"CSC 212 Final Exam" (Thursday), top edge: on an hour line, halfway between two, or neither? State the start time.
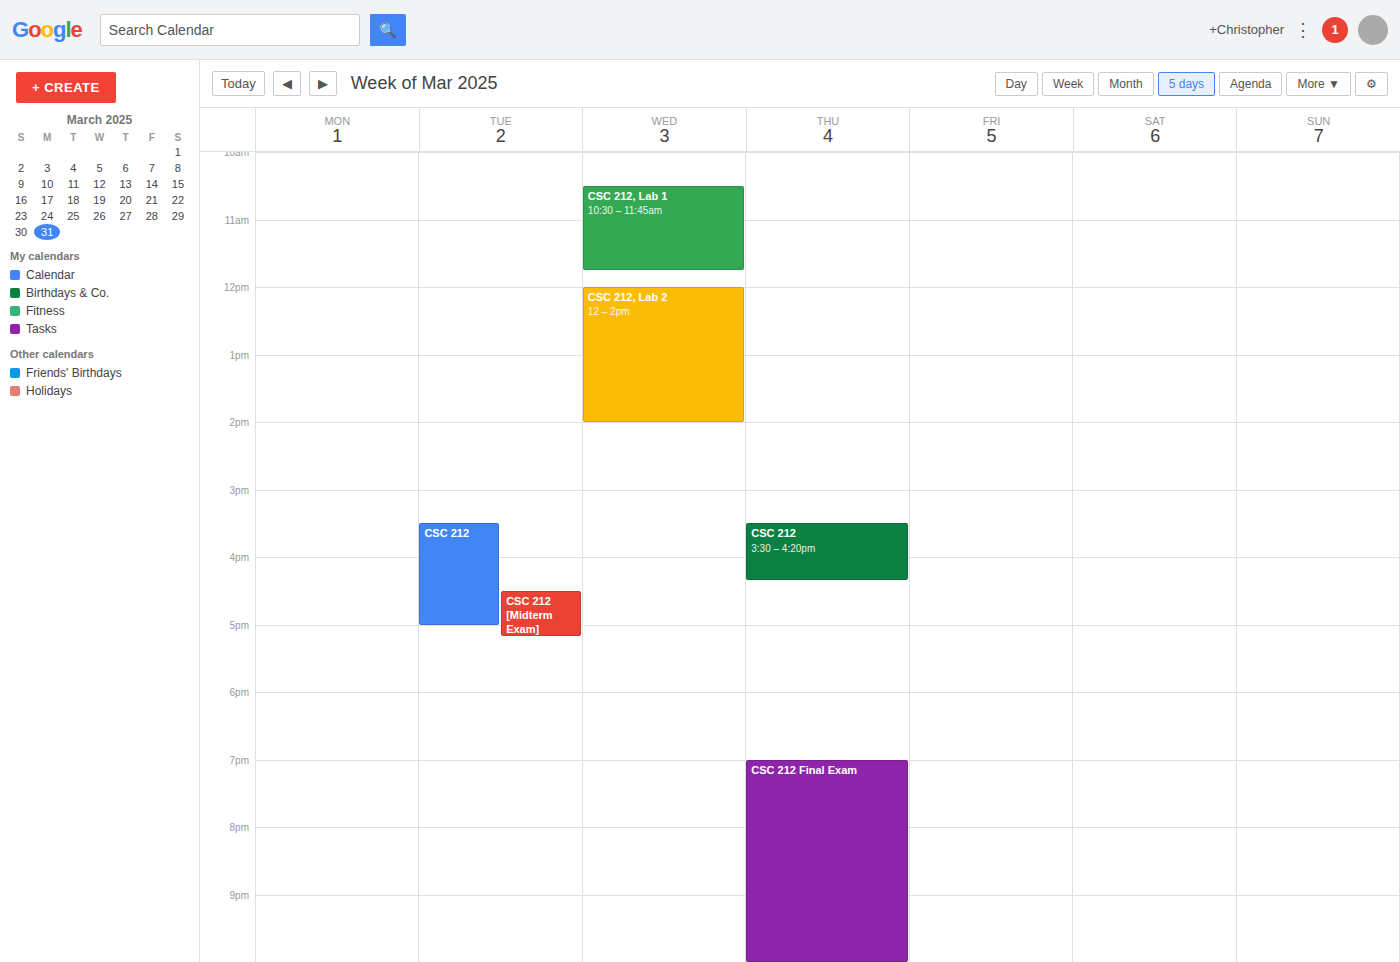
19:00 -- exactly on the 19:00 line.